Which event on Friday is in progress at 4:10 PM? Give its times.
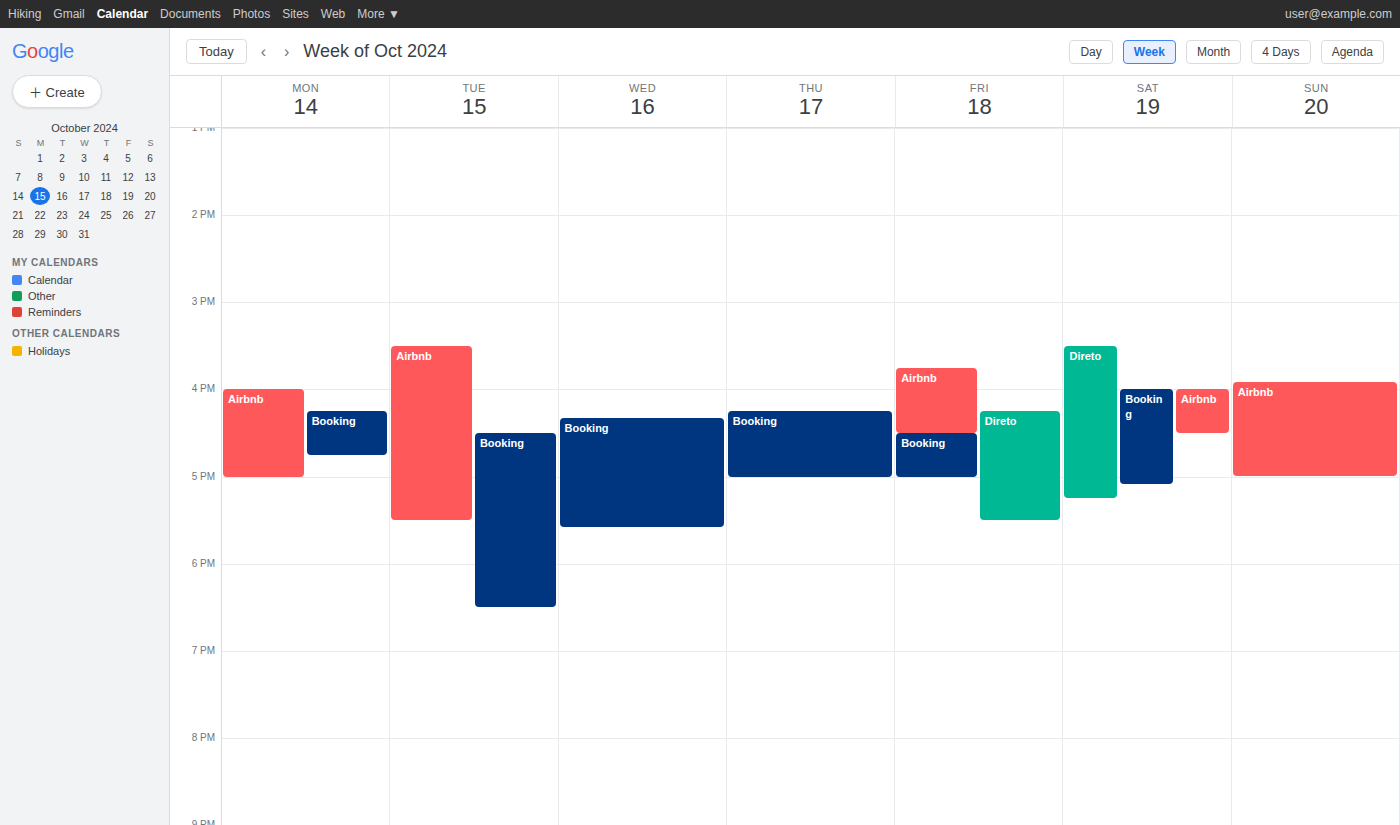
"Airbnb", 3:45 PM to 4:30 PM